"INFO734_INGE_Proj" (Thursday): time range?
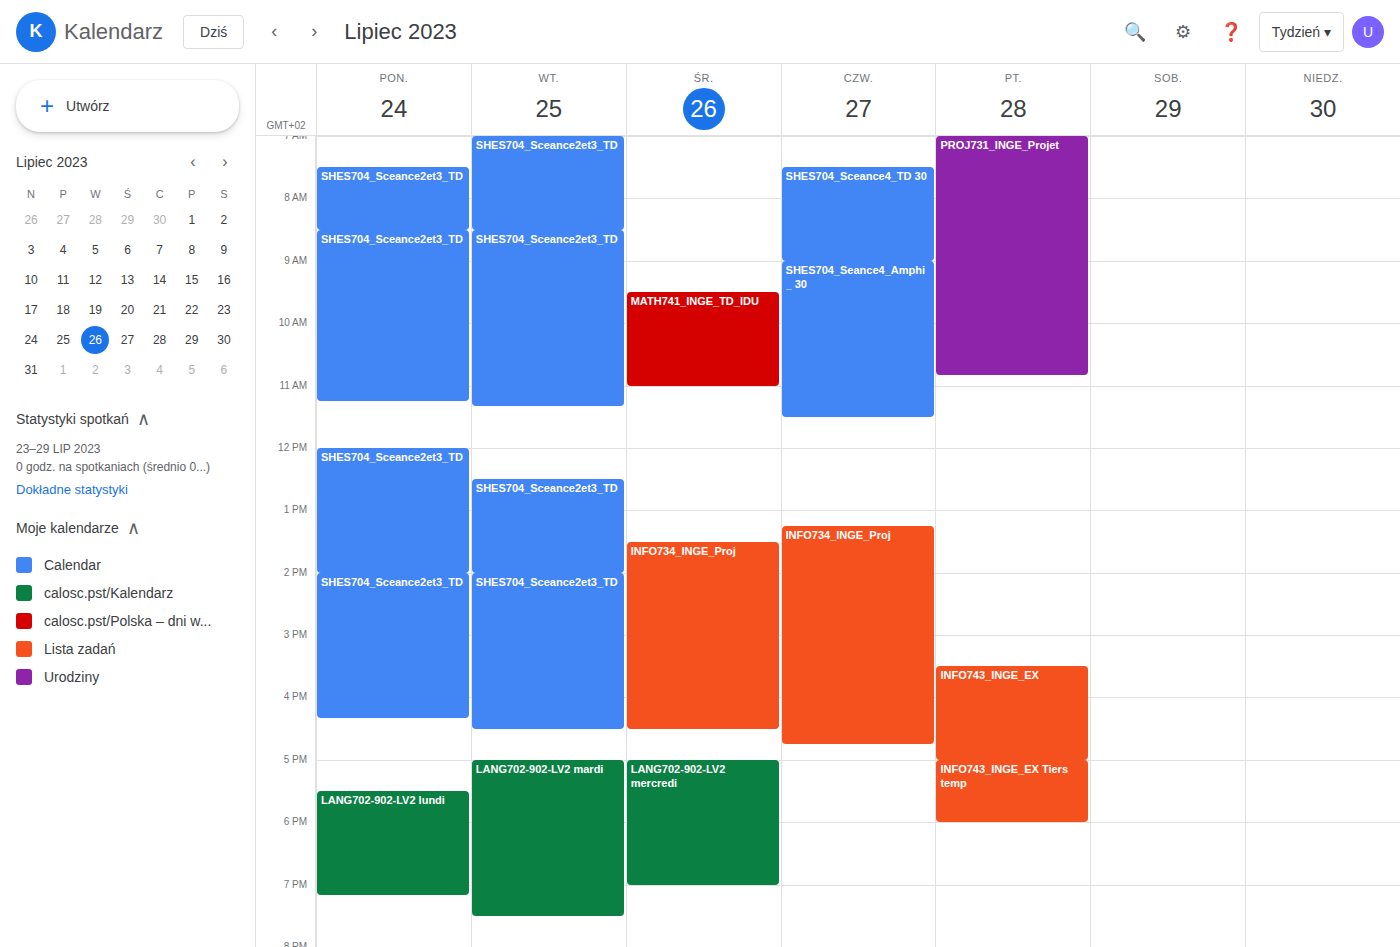
1:15 PM to 4:45 PM